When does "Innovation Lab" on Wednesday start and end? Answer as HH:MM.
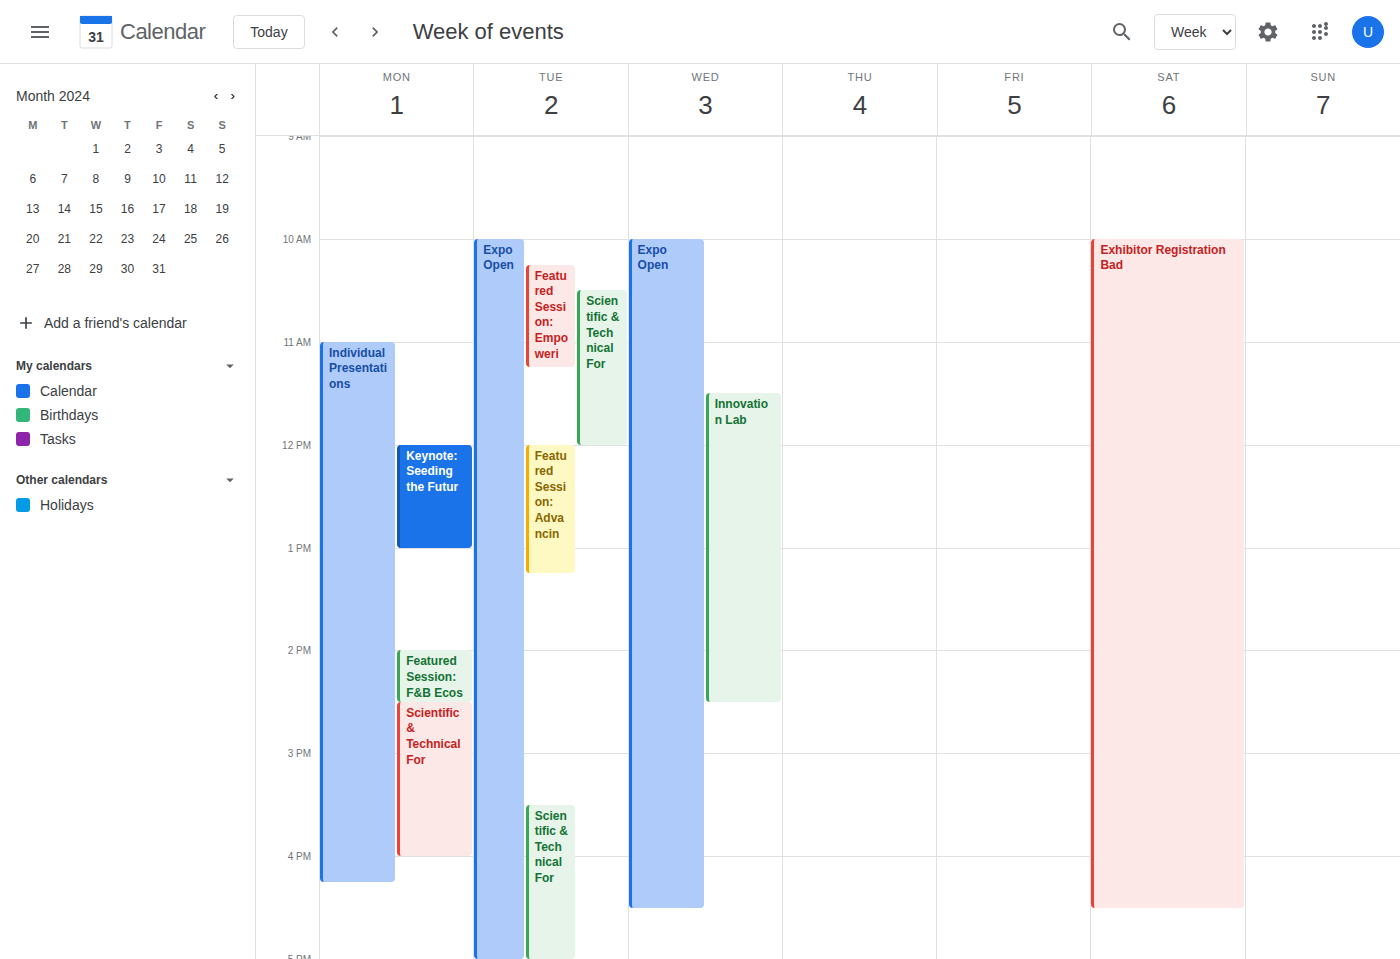
11:30 to 14:30